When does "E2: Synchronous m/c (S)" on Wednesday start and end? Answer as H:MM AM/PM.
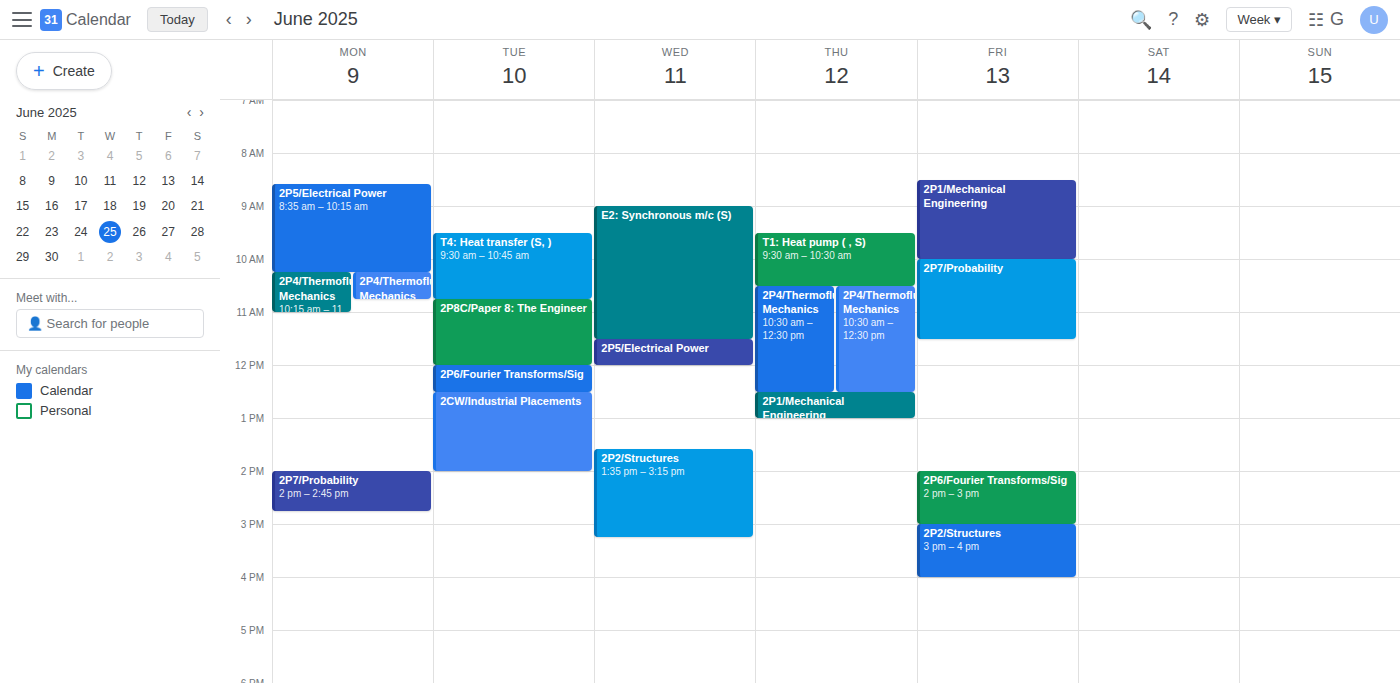
9:00 AM to 11:30 AM